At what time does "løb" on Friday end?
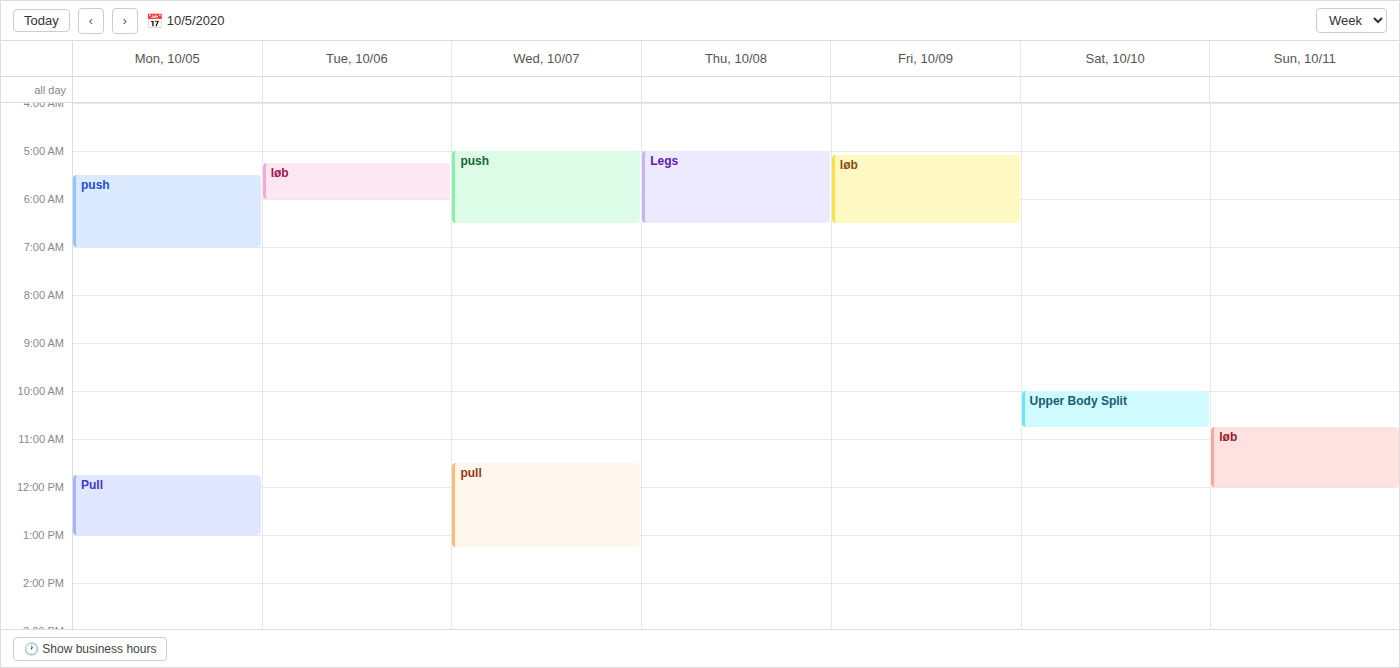
6:30 AM